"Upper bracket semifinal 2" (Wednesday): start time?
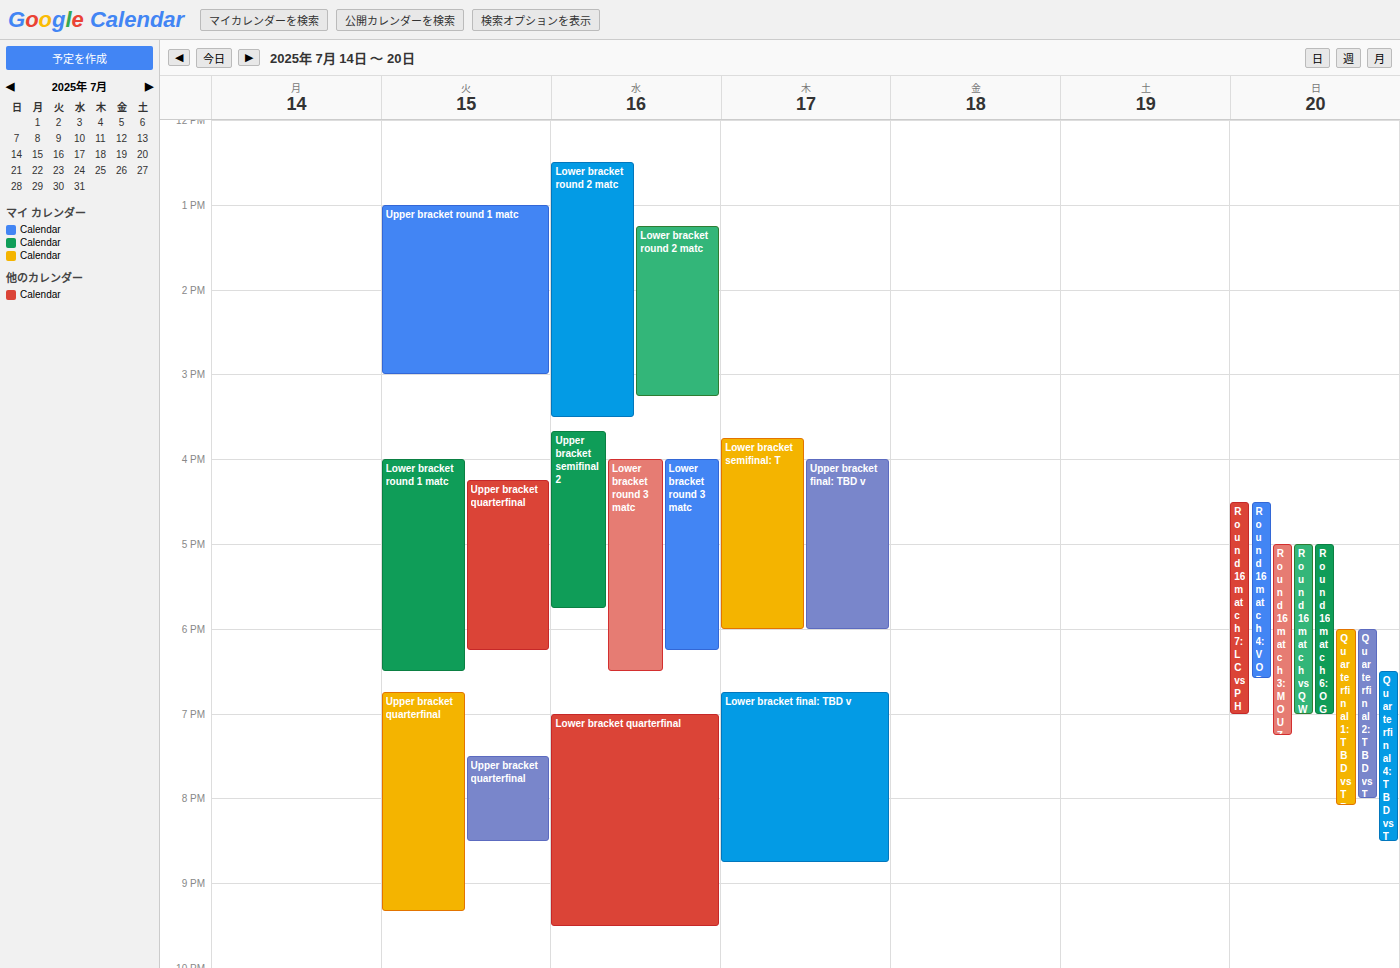
3:40 PM